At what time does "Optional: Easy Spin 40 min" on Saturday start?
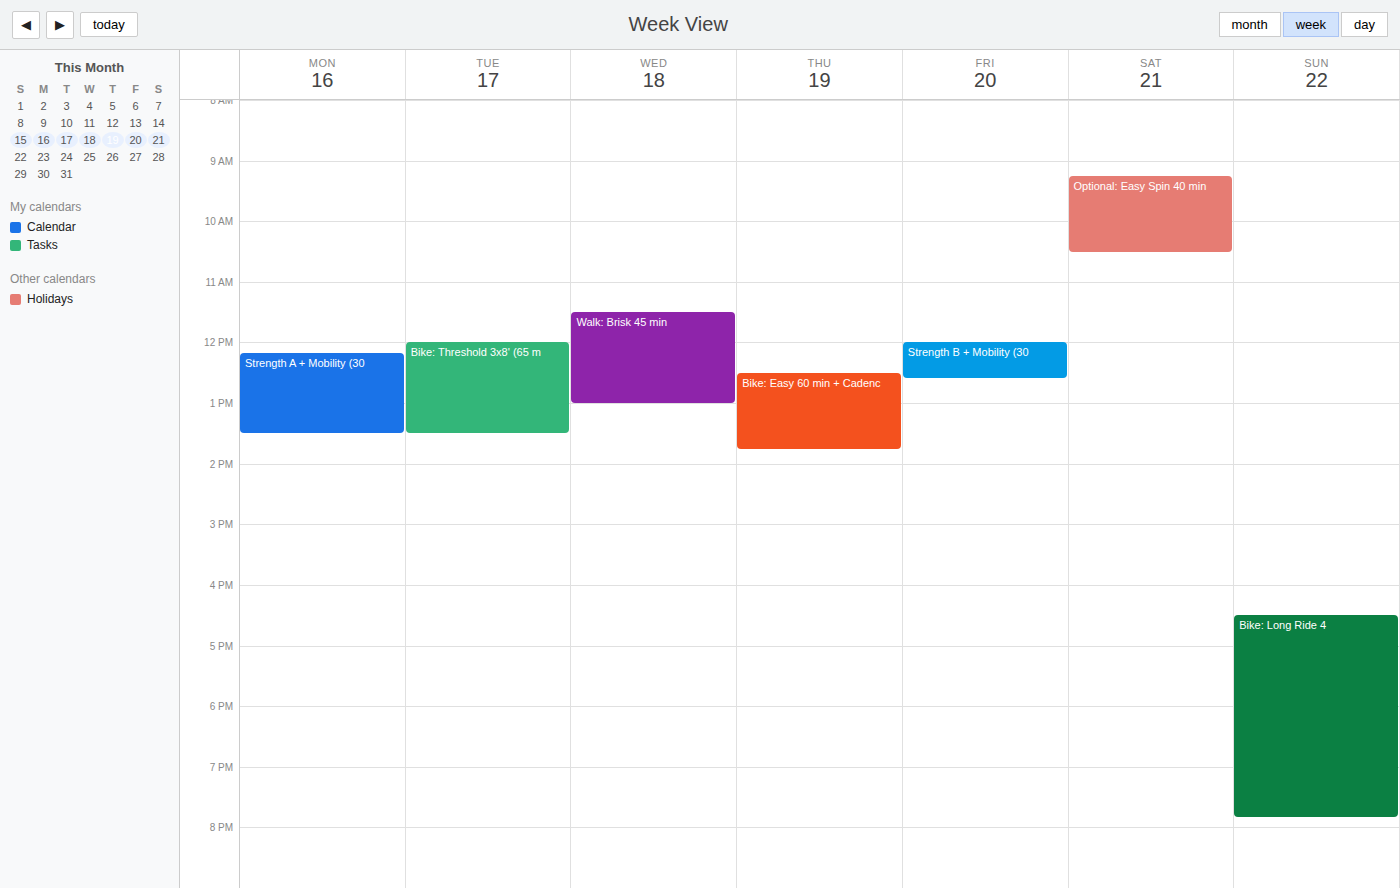
9:15 AM